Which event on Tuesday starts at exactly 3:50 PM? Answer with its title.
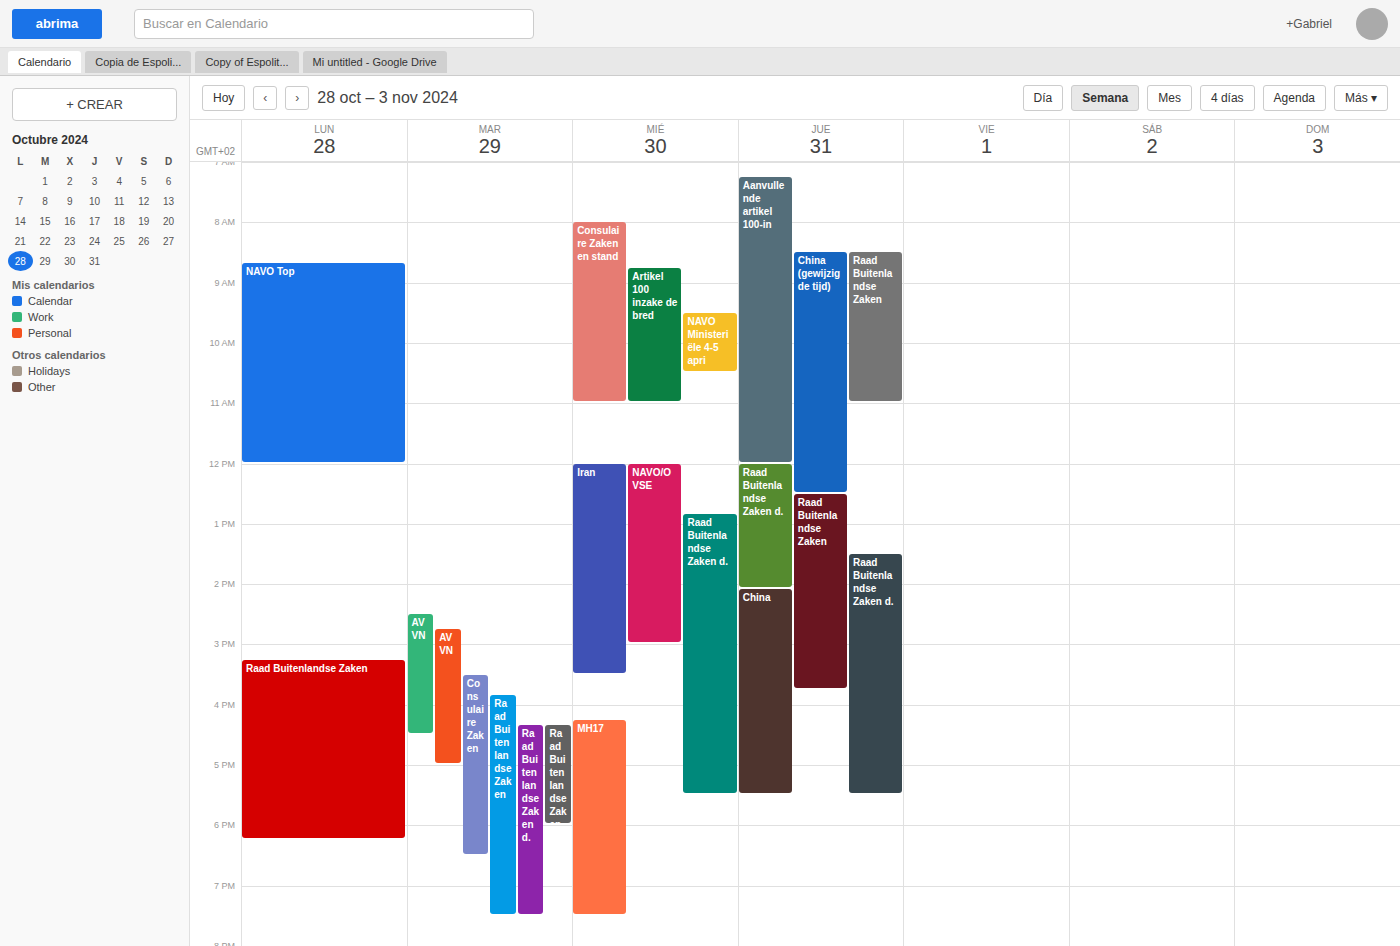
"Raad Buitenlandse Zaken"